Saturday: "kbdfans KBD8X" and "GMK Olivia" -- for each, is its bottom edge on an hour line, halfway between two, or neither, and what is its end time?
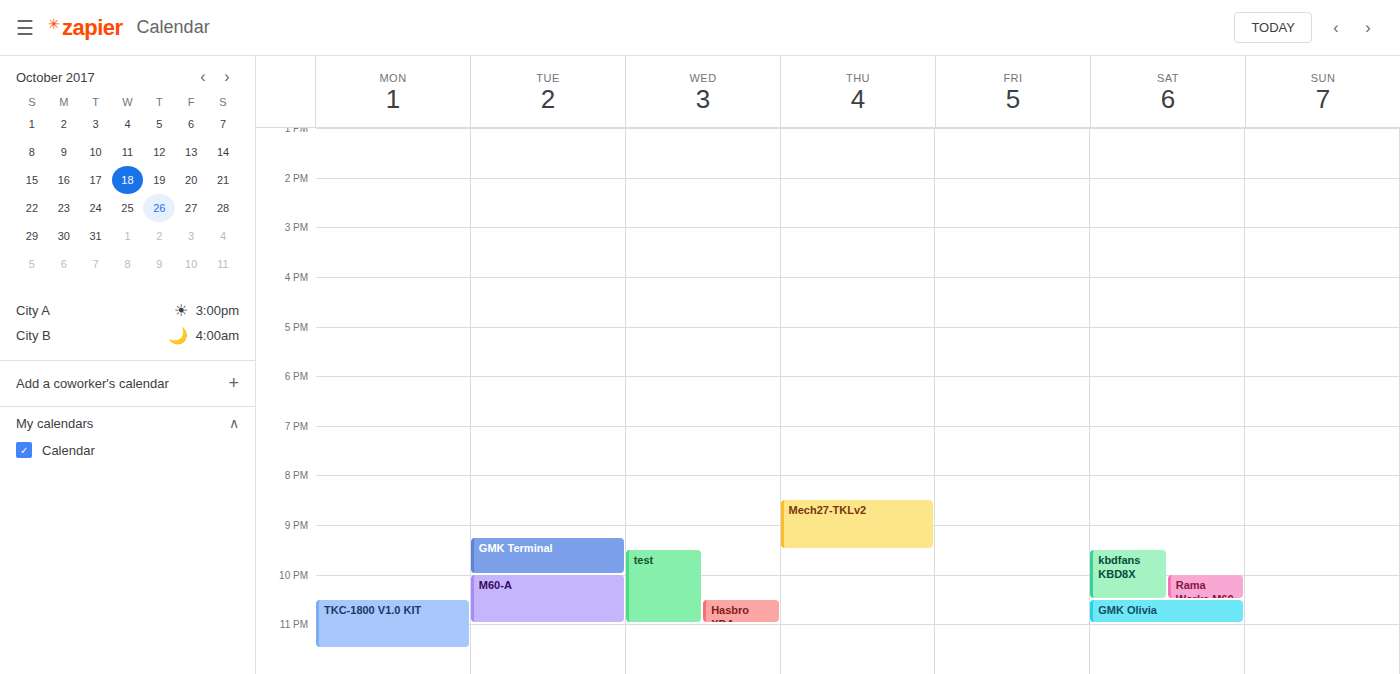
"kbdfans KBD8X": 22:30, halfway between the 22:00 and 23:00 lines. "GMK Olivia": 23:00, exactly on the 23:00 line.